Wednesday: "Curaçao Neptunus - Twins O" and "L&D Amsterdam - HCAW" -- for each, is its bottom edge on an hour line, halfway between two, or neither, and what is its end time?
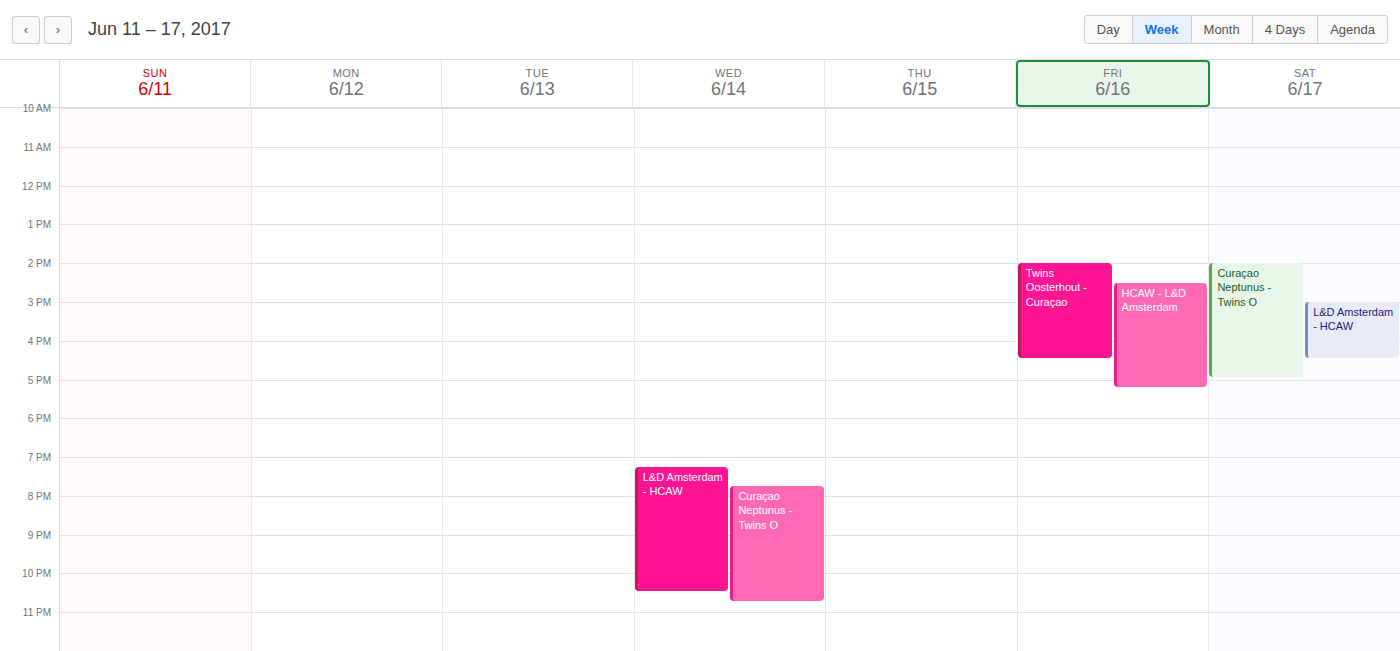
"Curaçao Neptunus - Twins O": 10:45 PM, neither: three quarters of the way from the 10 PM line to the 11 PM line. "L&D Amsterdam - HCAW": 10:30 PM, halfway between the 10 PM and 11 PM lines.